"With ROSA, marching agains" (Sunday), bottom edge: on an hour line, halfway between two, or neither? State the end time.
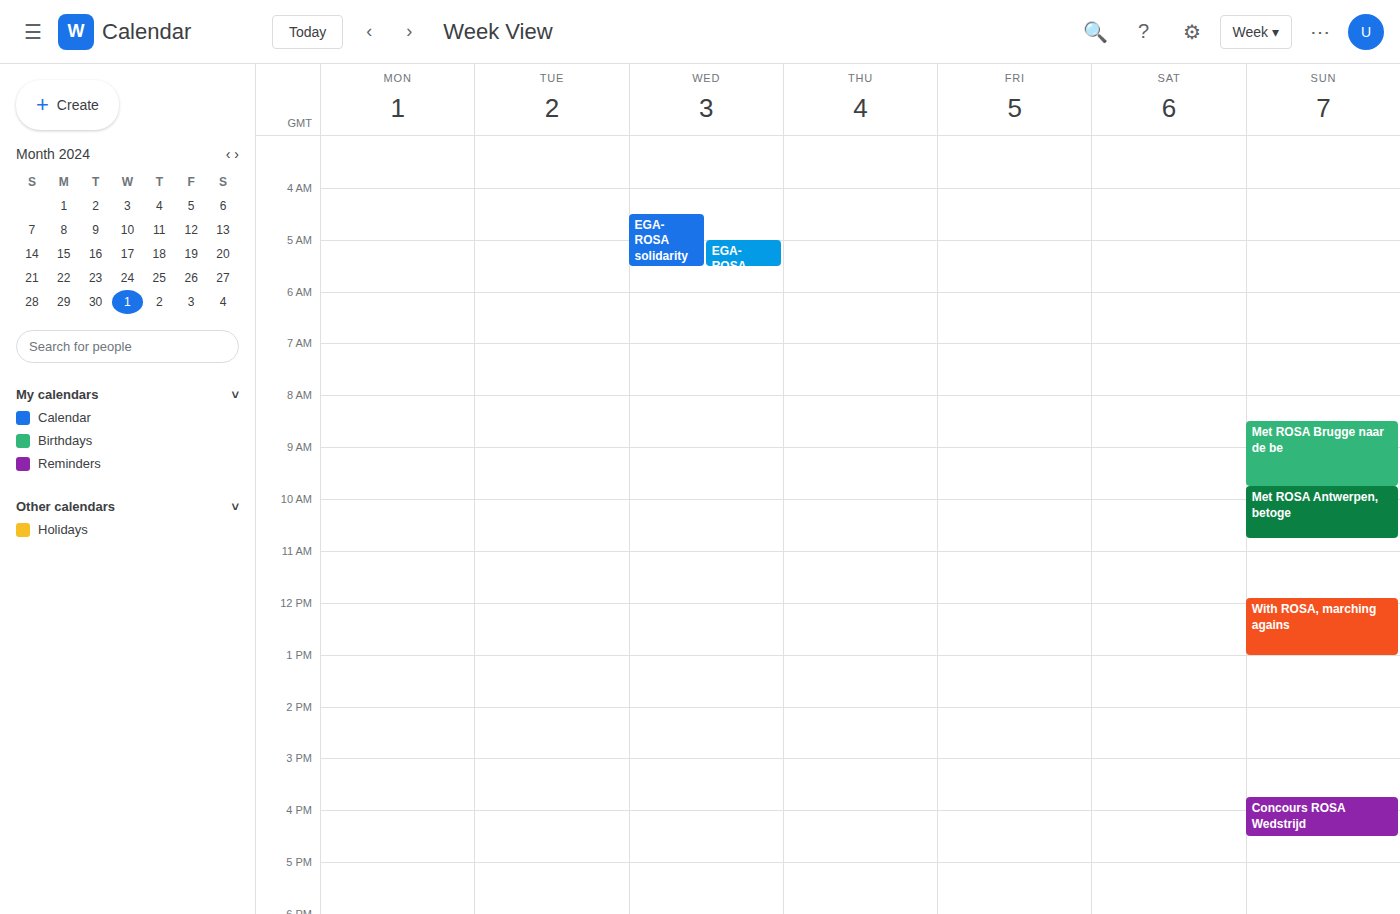
1:00 PM -- exactly on the 1 PM line.